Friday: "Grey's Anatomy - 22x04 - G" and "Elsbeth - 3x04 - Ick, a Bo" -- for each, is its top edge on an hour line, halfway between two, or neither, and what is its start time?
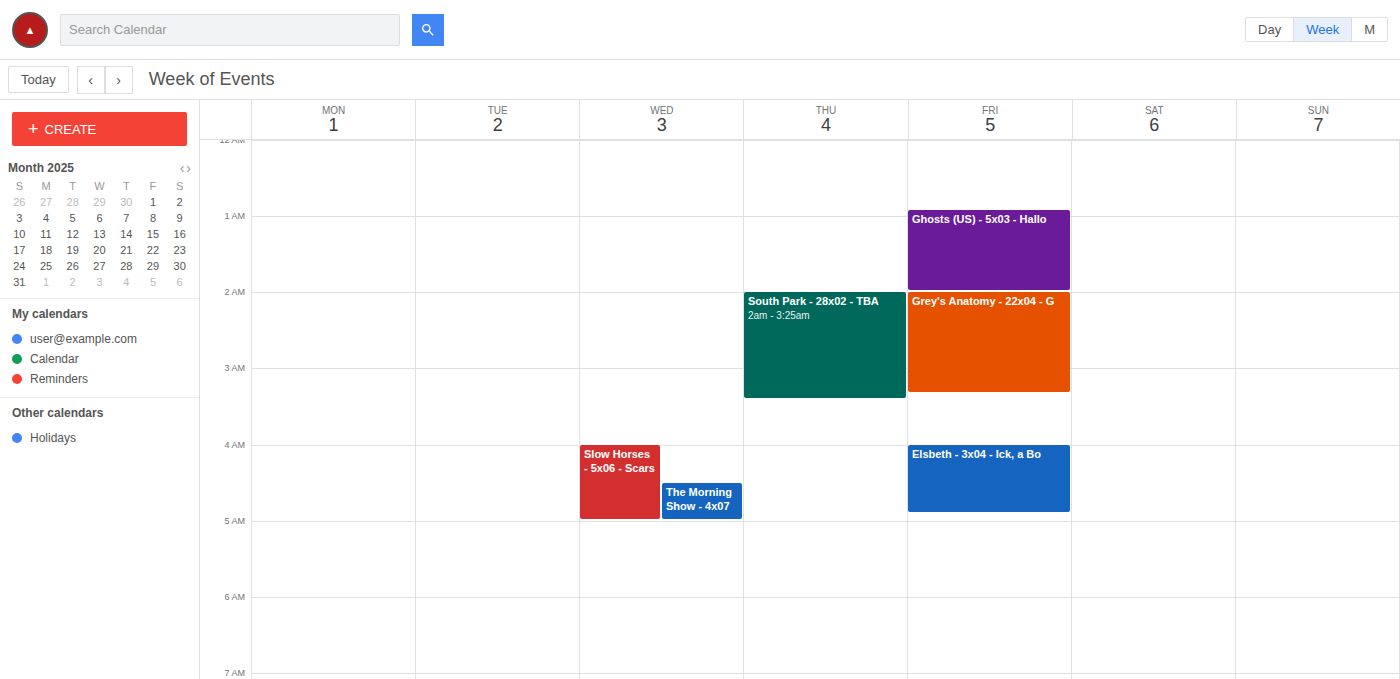
"Grey's Anatomy - 22x04 - G": 2:00 AM, exactly on the 2 AM line. "Elsbeth - 3x04 - Ick, a Bo": 4:00 AM, exactly on the 4 AM line.